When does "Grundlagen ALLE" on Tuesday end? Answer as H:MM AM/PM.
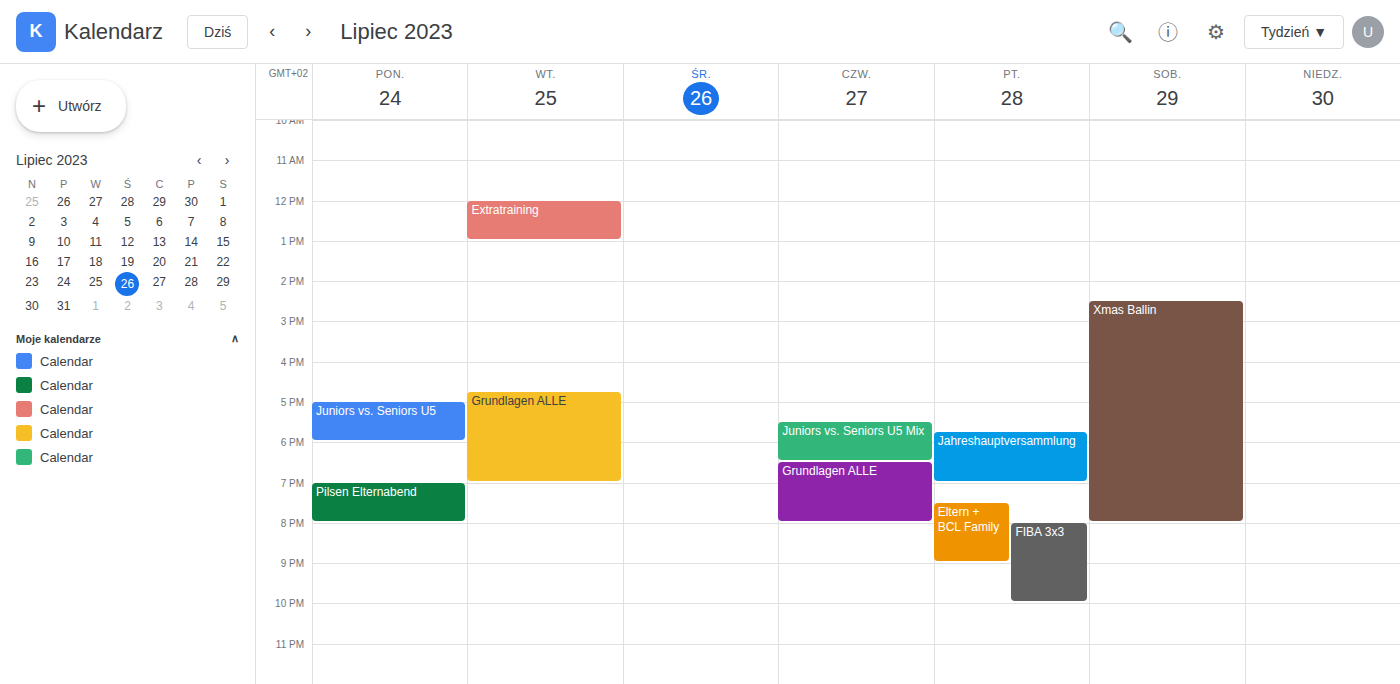
7:00 PM